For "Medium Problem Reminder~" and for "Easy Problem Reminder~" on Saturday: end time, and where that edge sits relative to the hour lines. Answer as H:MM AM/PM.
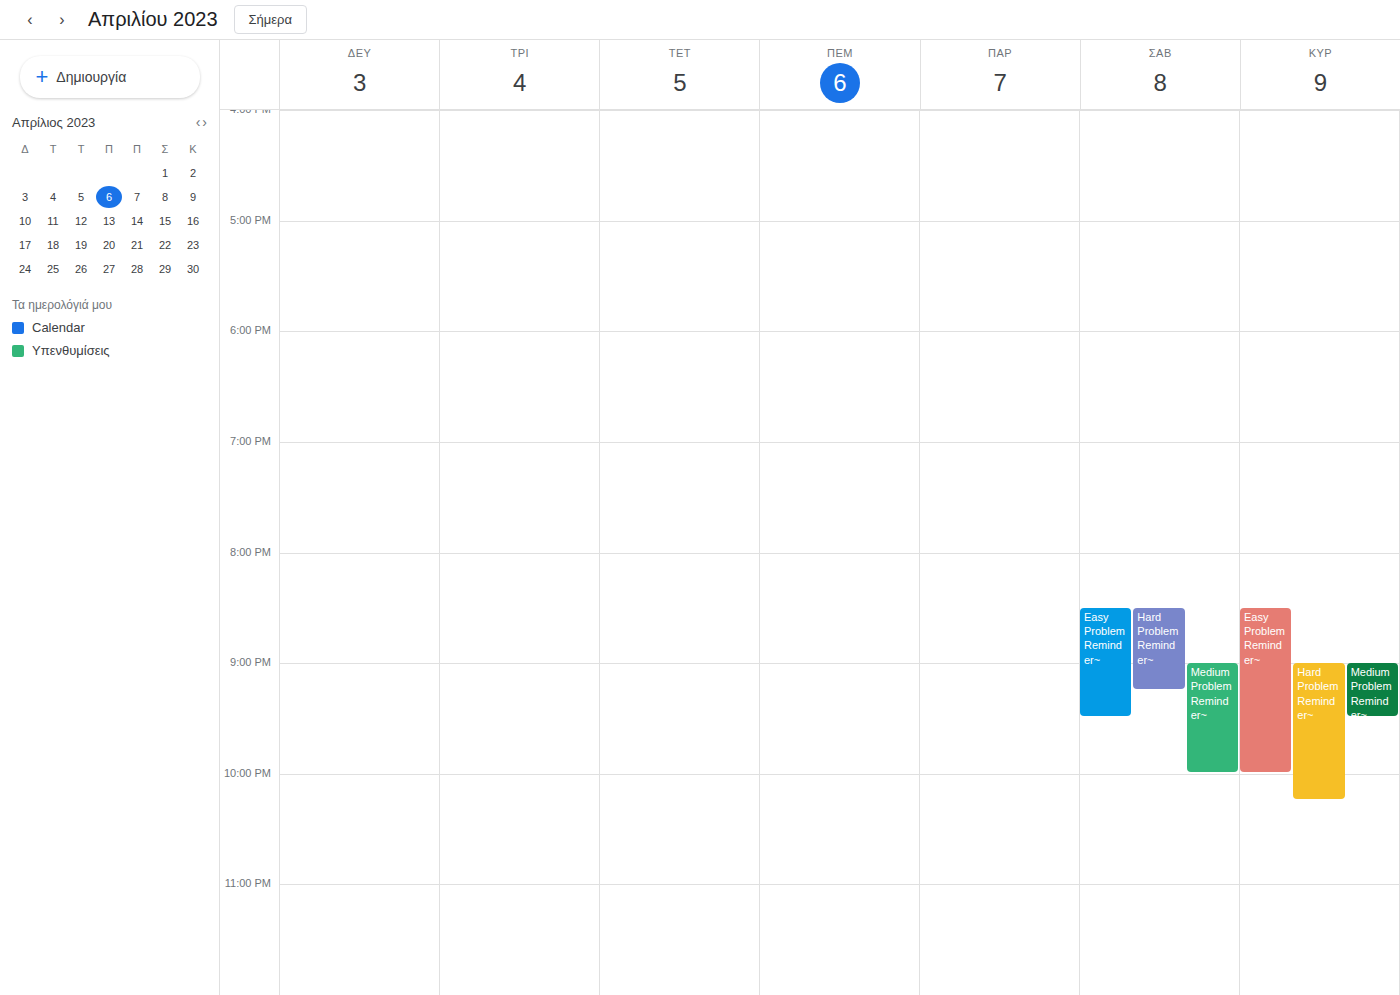
"Medium Problem Reminder~": 10:00 PM, exactly on the 10 PM line. "Easy Problem Reminder~": 9:30 PM, halfway between the 9 PM and 10 PM lines.